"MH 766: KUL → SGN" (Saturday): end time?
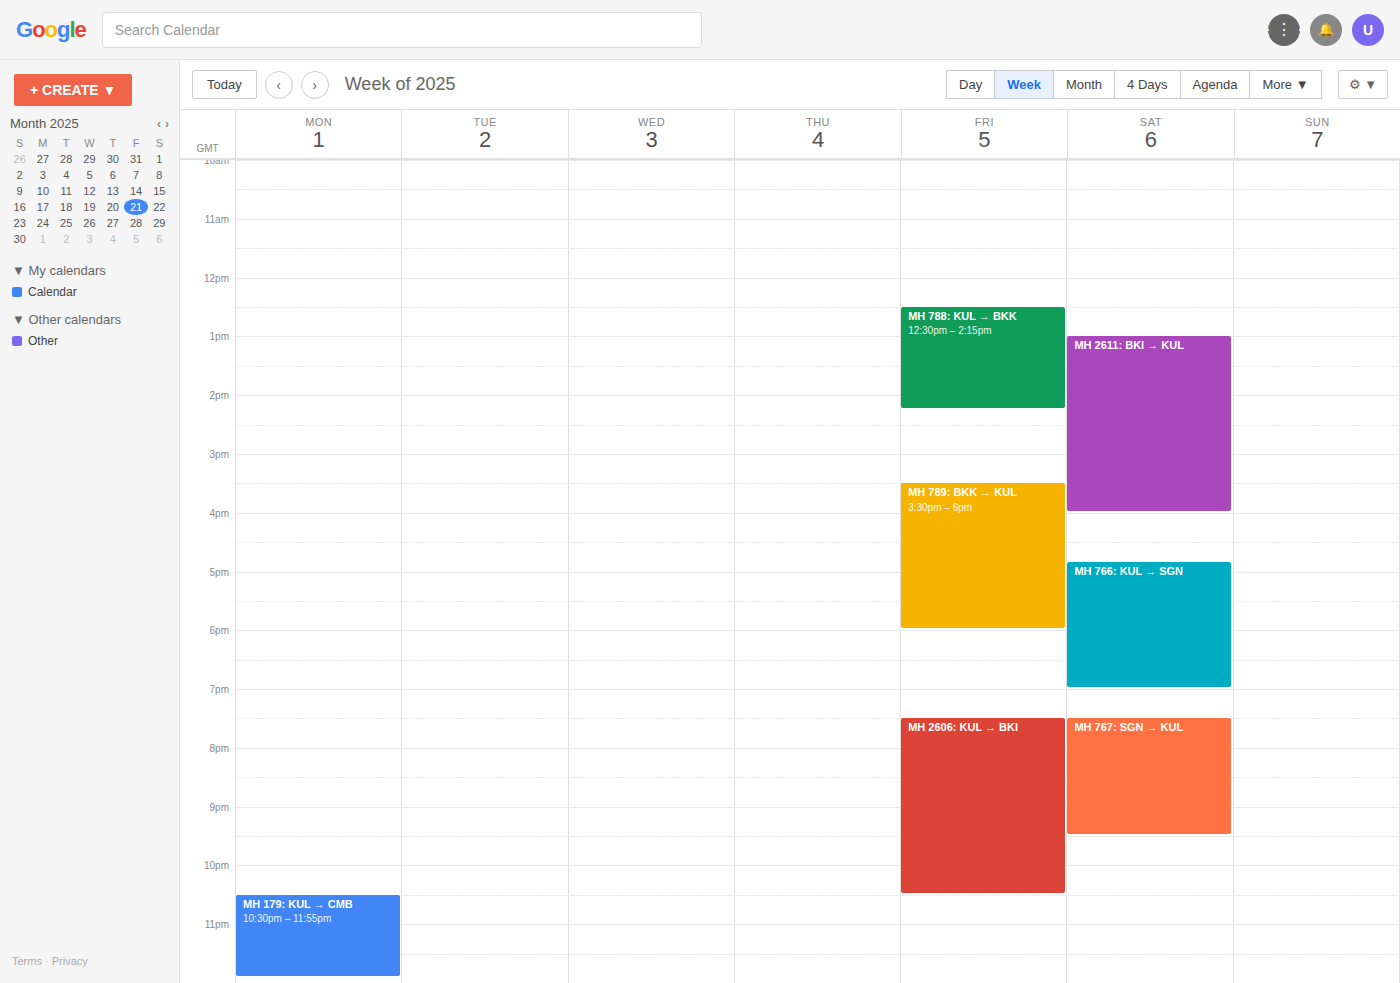
7:00 PM